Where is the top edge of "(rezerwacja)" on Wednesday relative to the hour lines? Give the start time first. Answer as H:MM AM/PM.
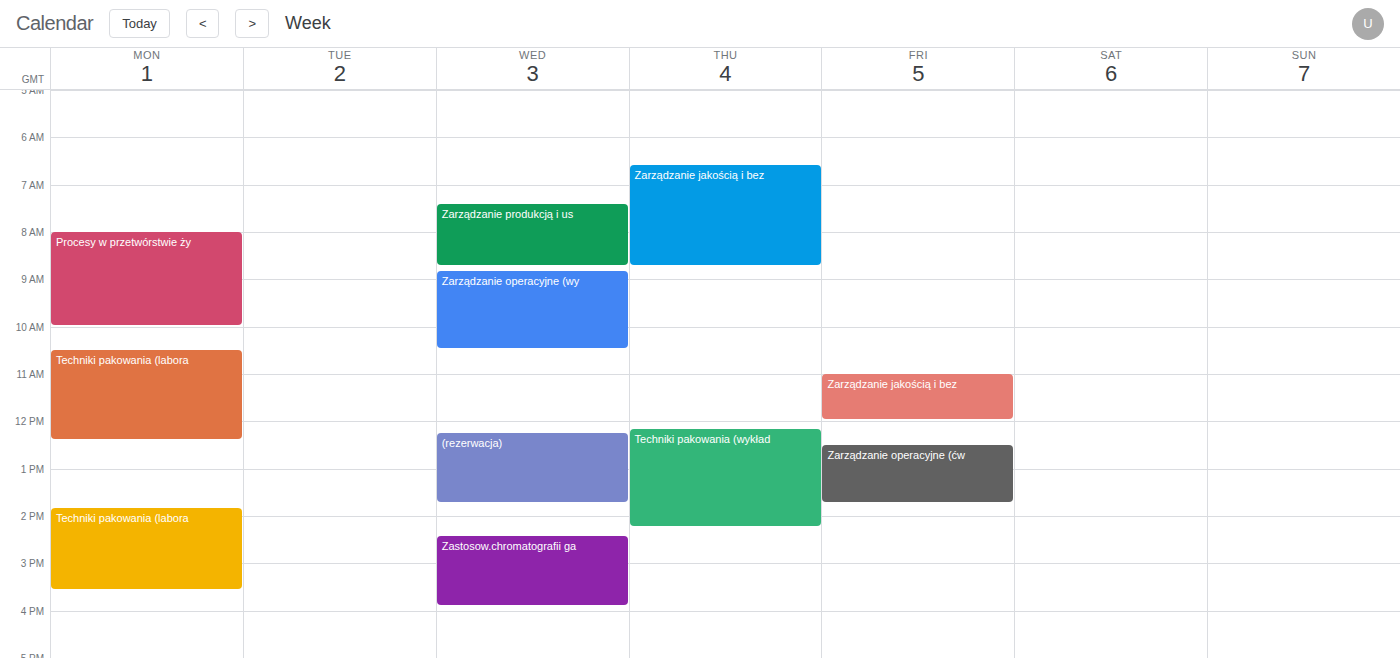
12:15 PM -- neither: a quarter of the way from the 12 PM line to the 1 PM line.